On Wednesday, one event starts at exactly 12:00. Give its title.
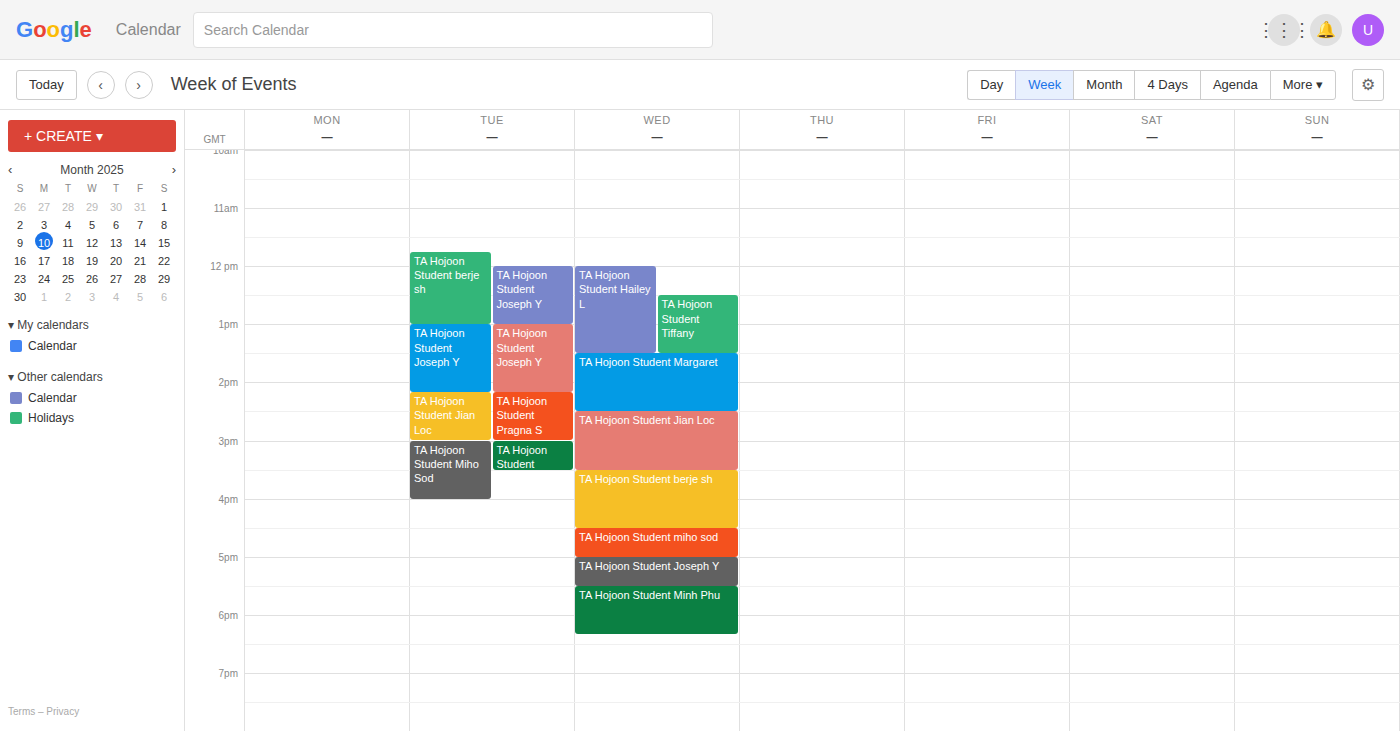
"TA Hojoon Student Hailey L"